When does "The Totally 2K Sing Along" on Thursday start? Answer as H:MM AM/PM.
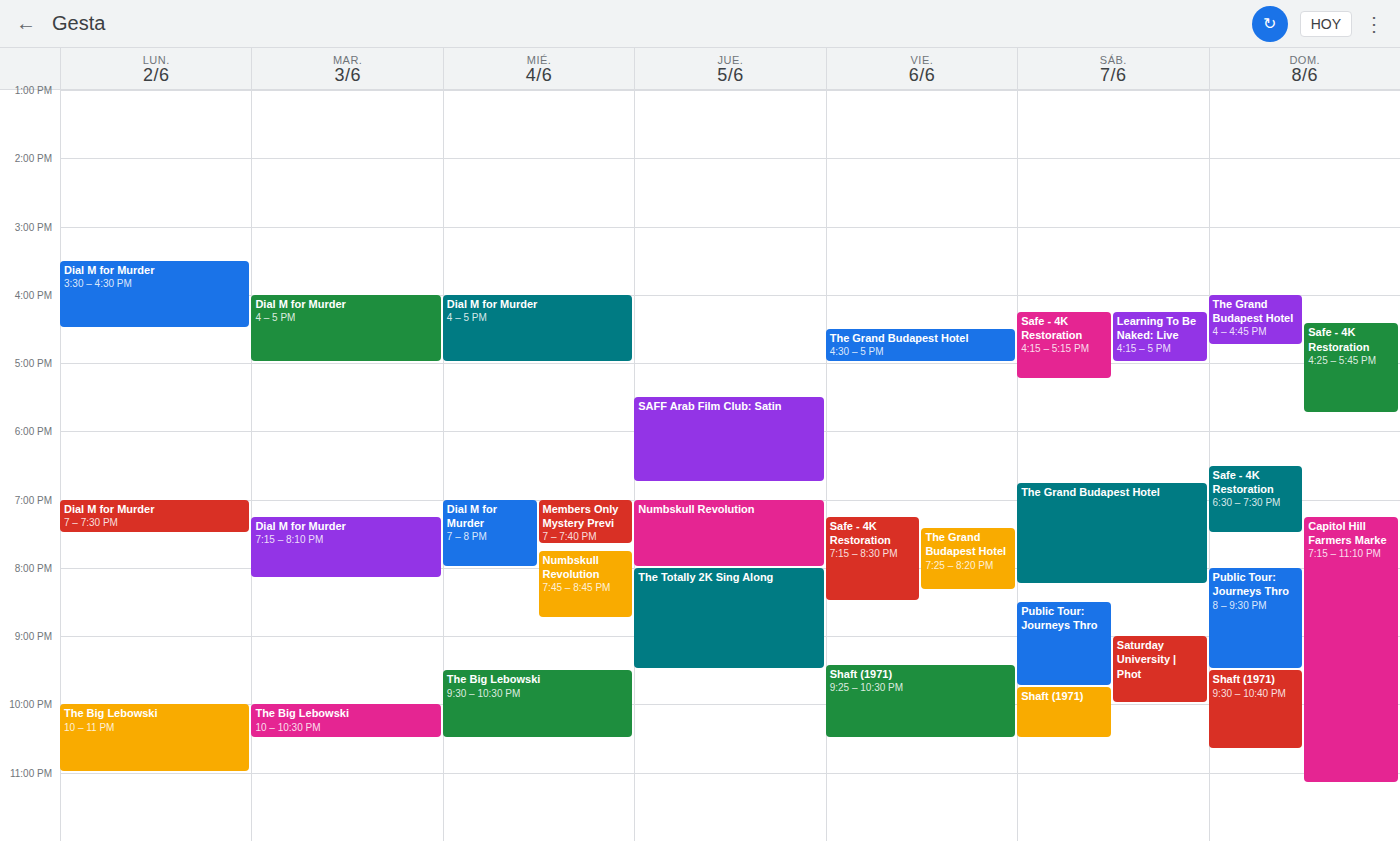
8:00 PM